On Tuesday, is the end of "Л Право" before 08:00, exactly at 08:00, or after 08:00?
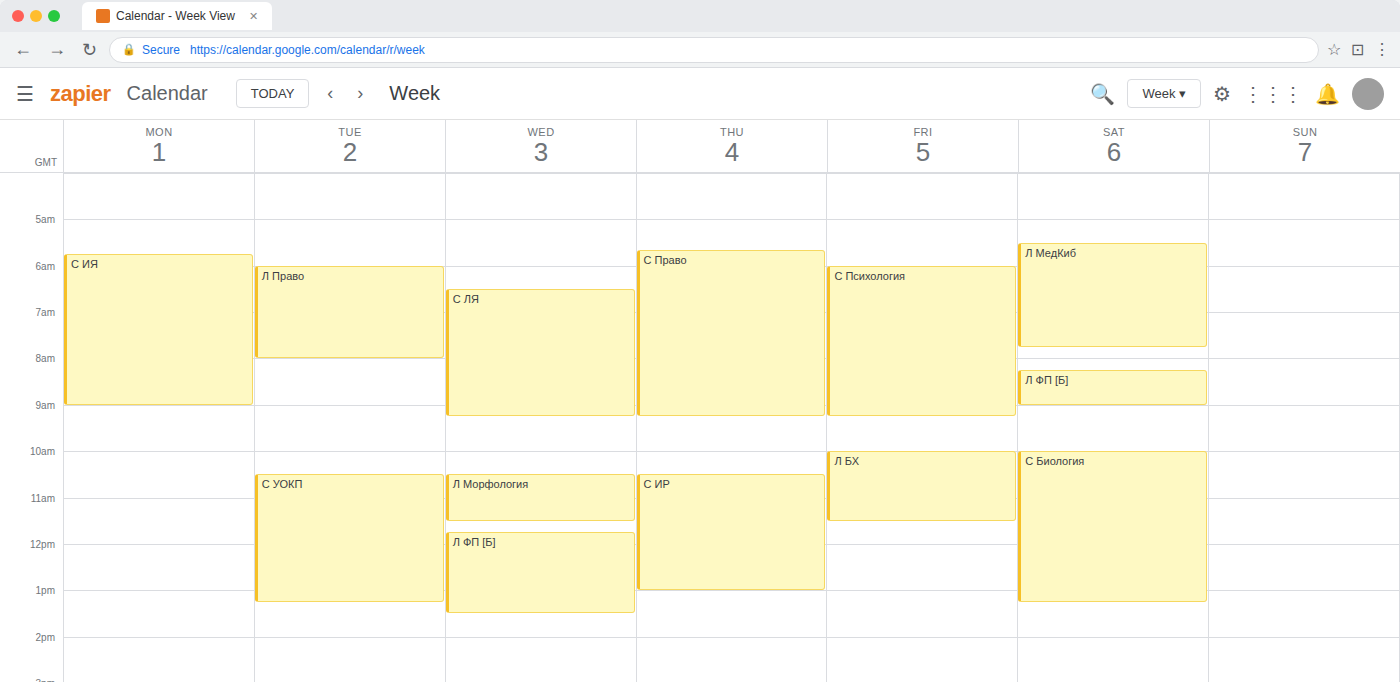
08:00 -- exactly at 08:00, on the 08:00 line.